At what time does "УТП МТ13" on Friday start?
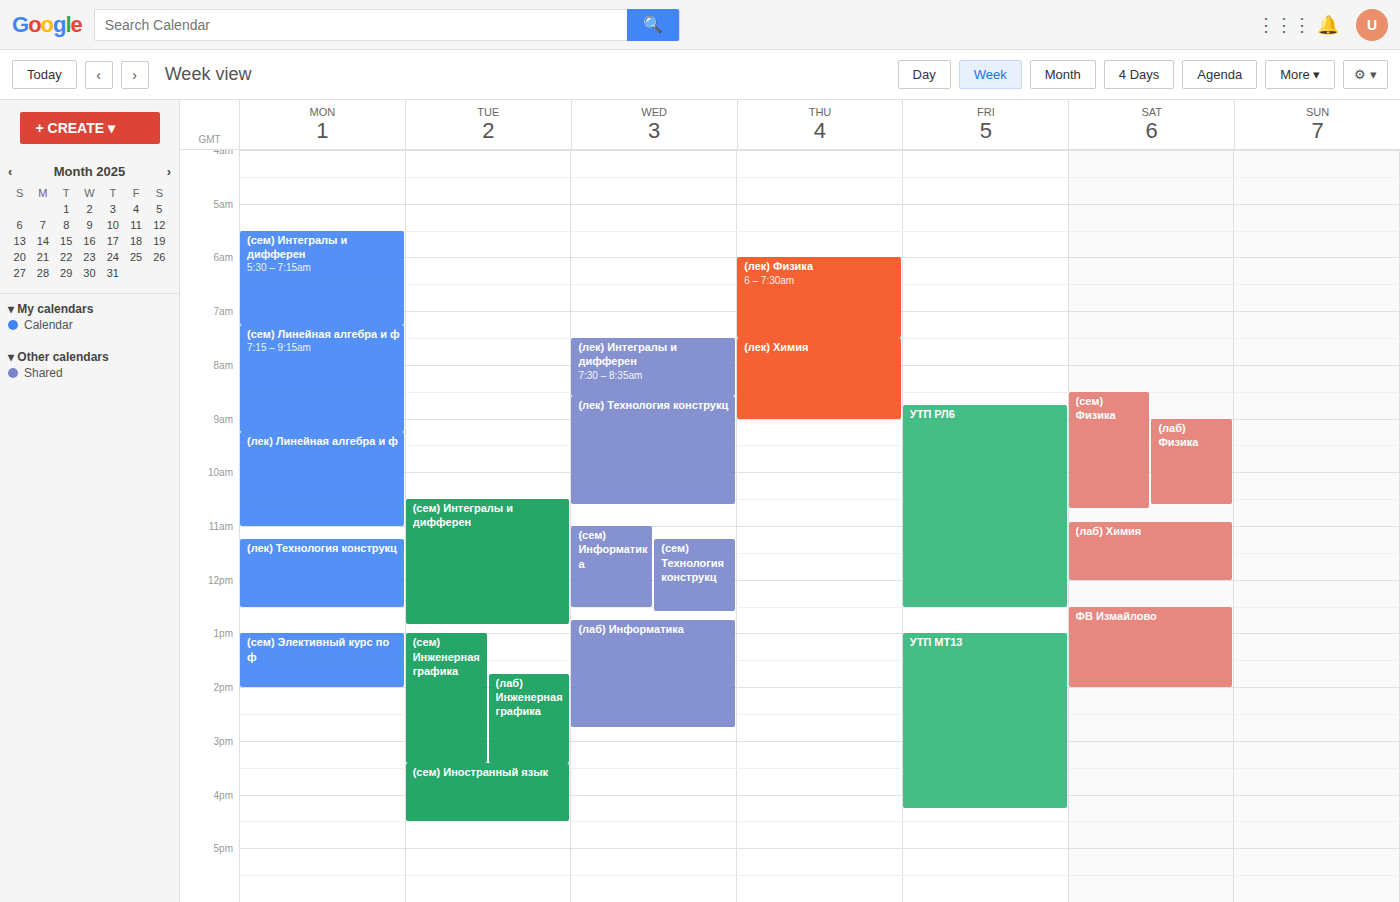
1:00 PM